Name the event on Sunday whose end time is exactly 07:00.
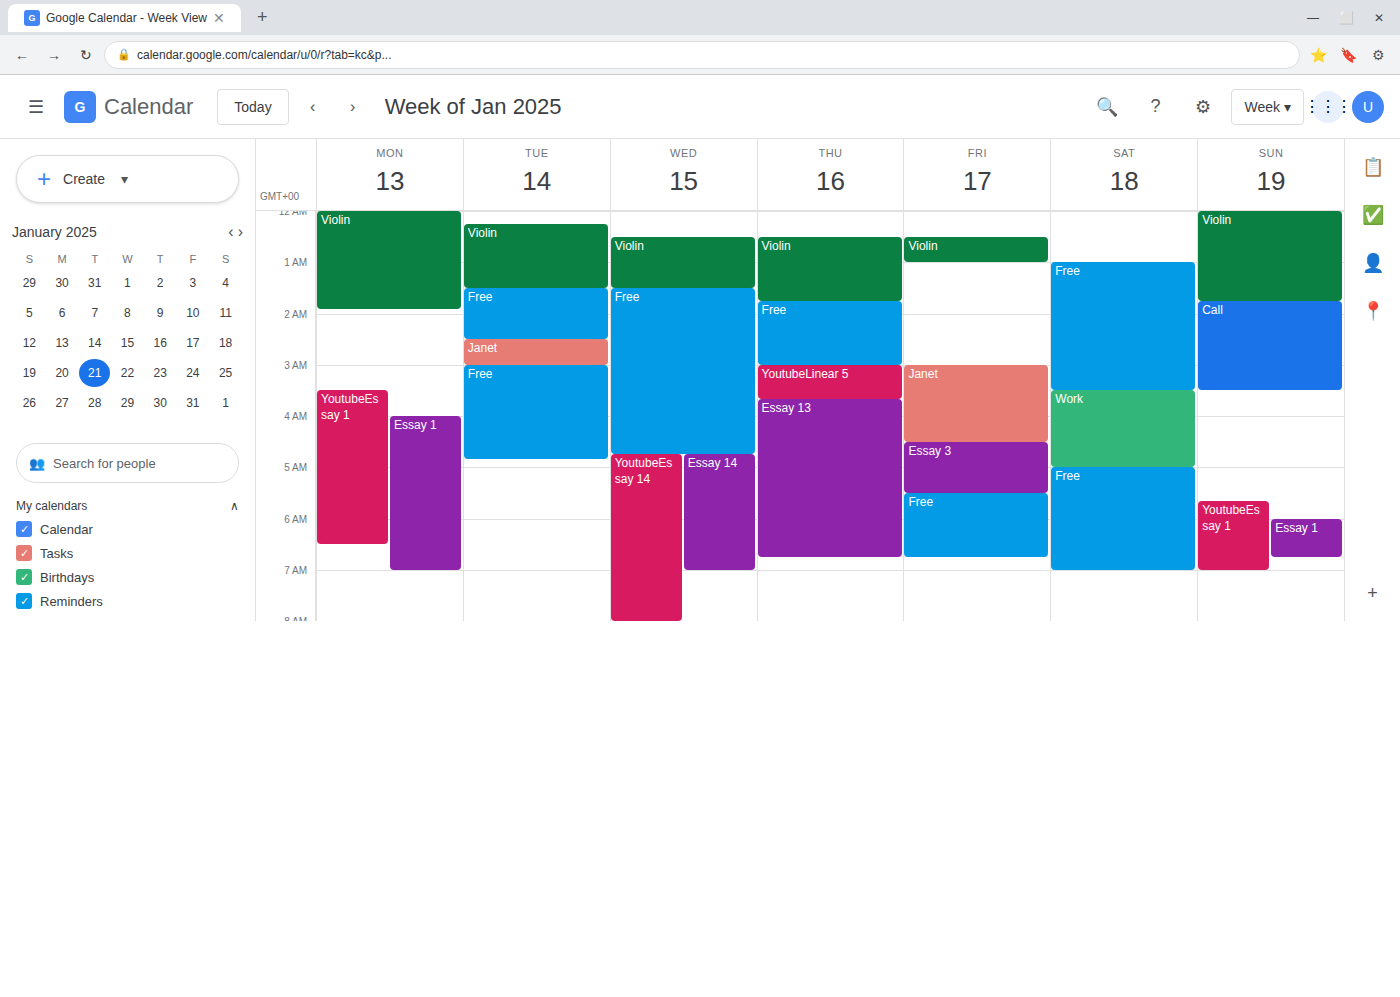
"YoutubeEssay 1"